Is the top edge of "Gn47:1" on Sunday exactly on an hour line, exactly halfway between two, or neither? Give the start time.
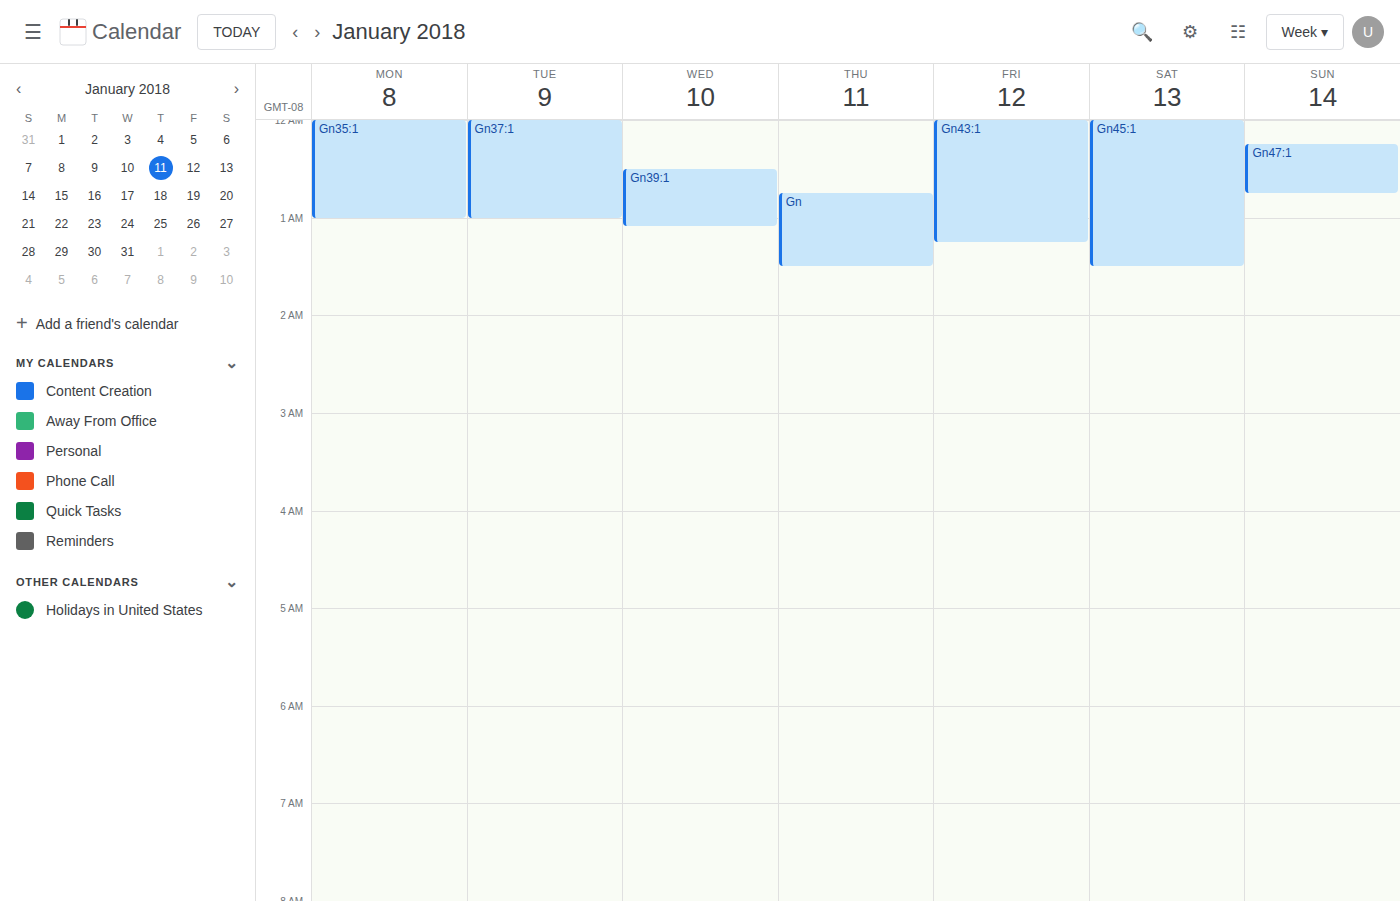
12:15 AM -- neither: a quarter of the way from the 12 AM line to the 1 AM line.